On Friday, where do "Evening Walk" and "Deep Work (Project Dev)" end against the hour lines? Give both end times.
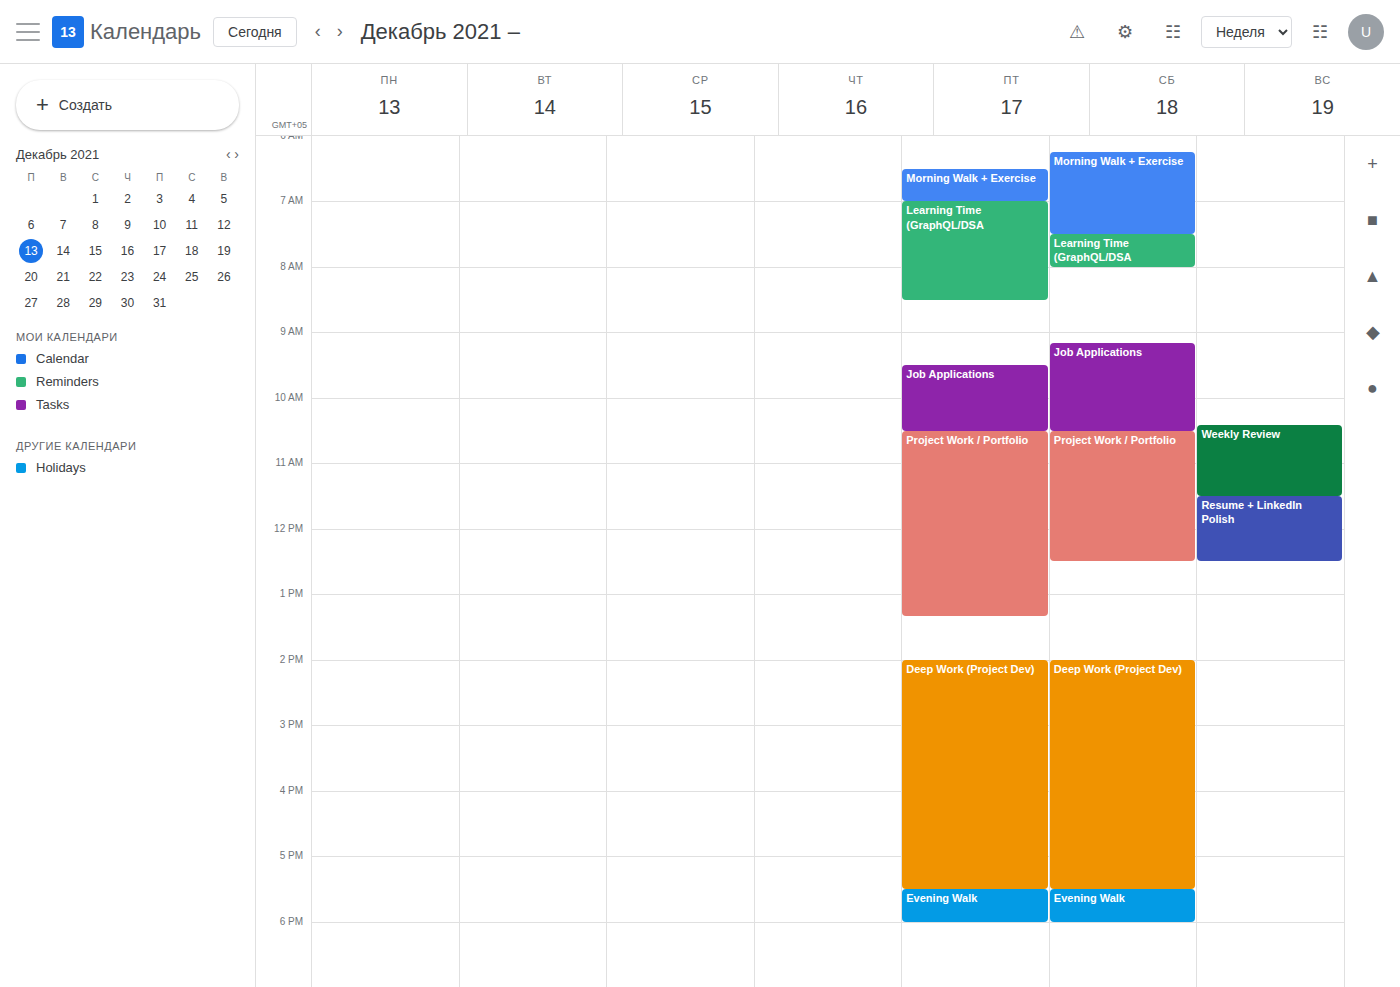
"Evening Walk": 6:00 PM, exactly on the 6 PM line. "Deep Work (Project Dev)": 5:30 PM, halfway between the 5 PM and 6 PM lines.